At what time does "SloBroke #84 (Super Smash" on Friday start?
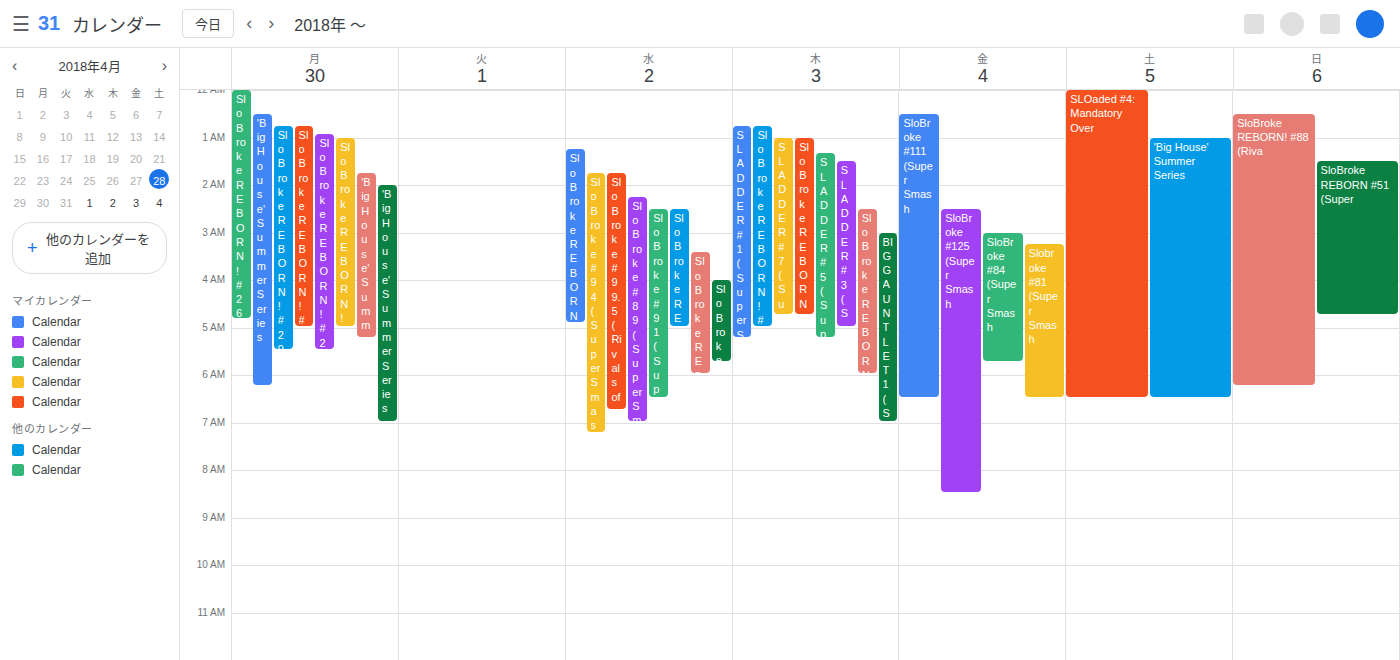
3:00 AM